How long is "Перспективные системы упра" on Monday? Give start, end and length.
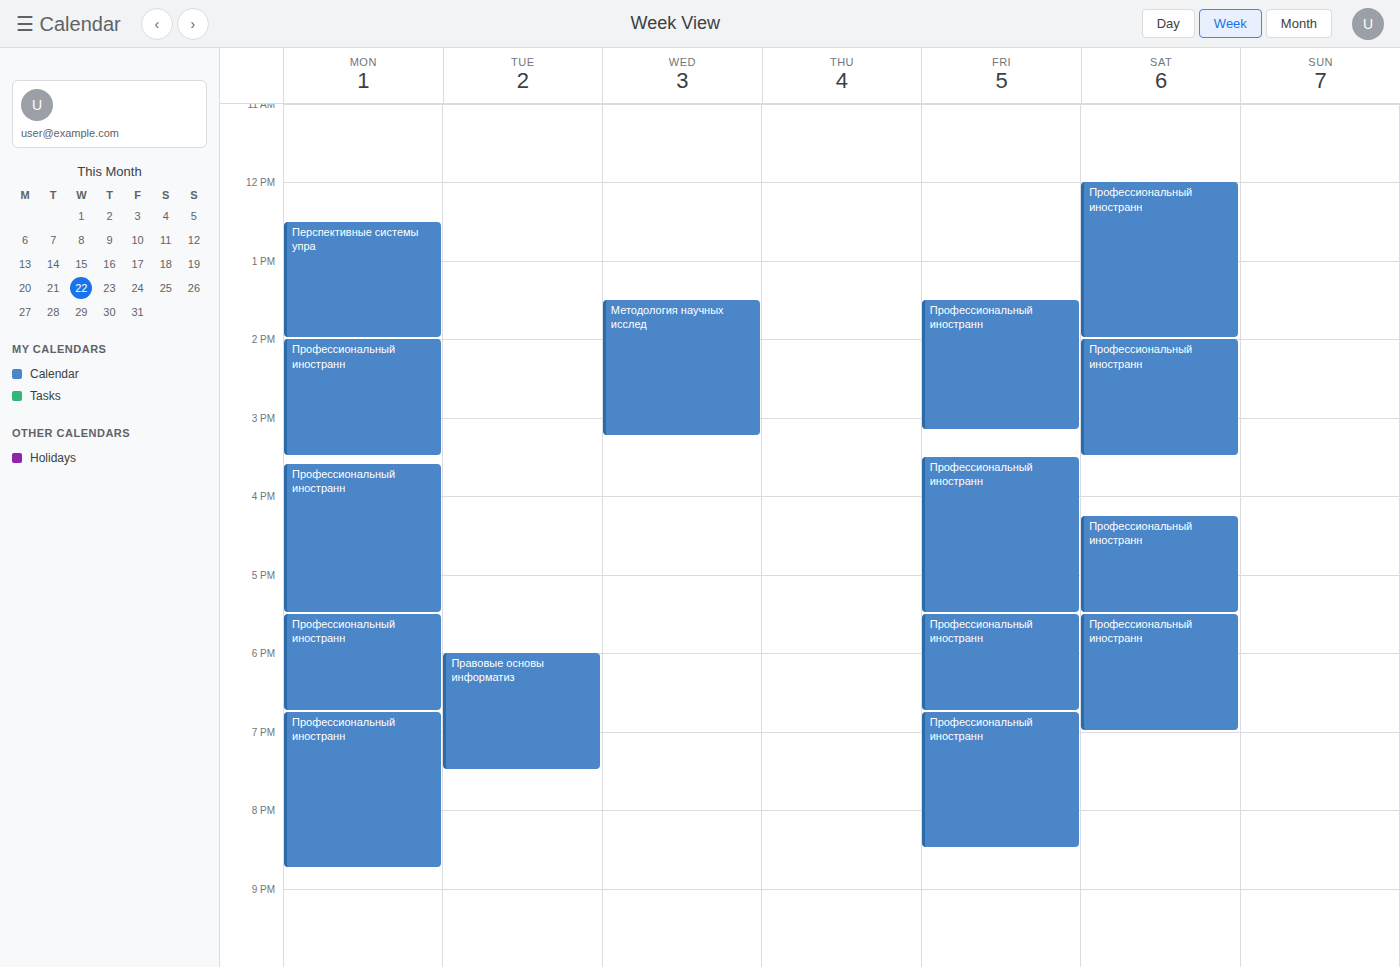
12:30 PM to 2:00 PM, 1 hour 30 minutes